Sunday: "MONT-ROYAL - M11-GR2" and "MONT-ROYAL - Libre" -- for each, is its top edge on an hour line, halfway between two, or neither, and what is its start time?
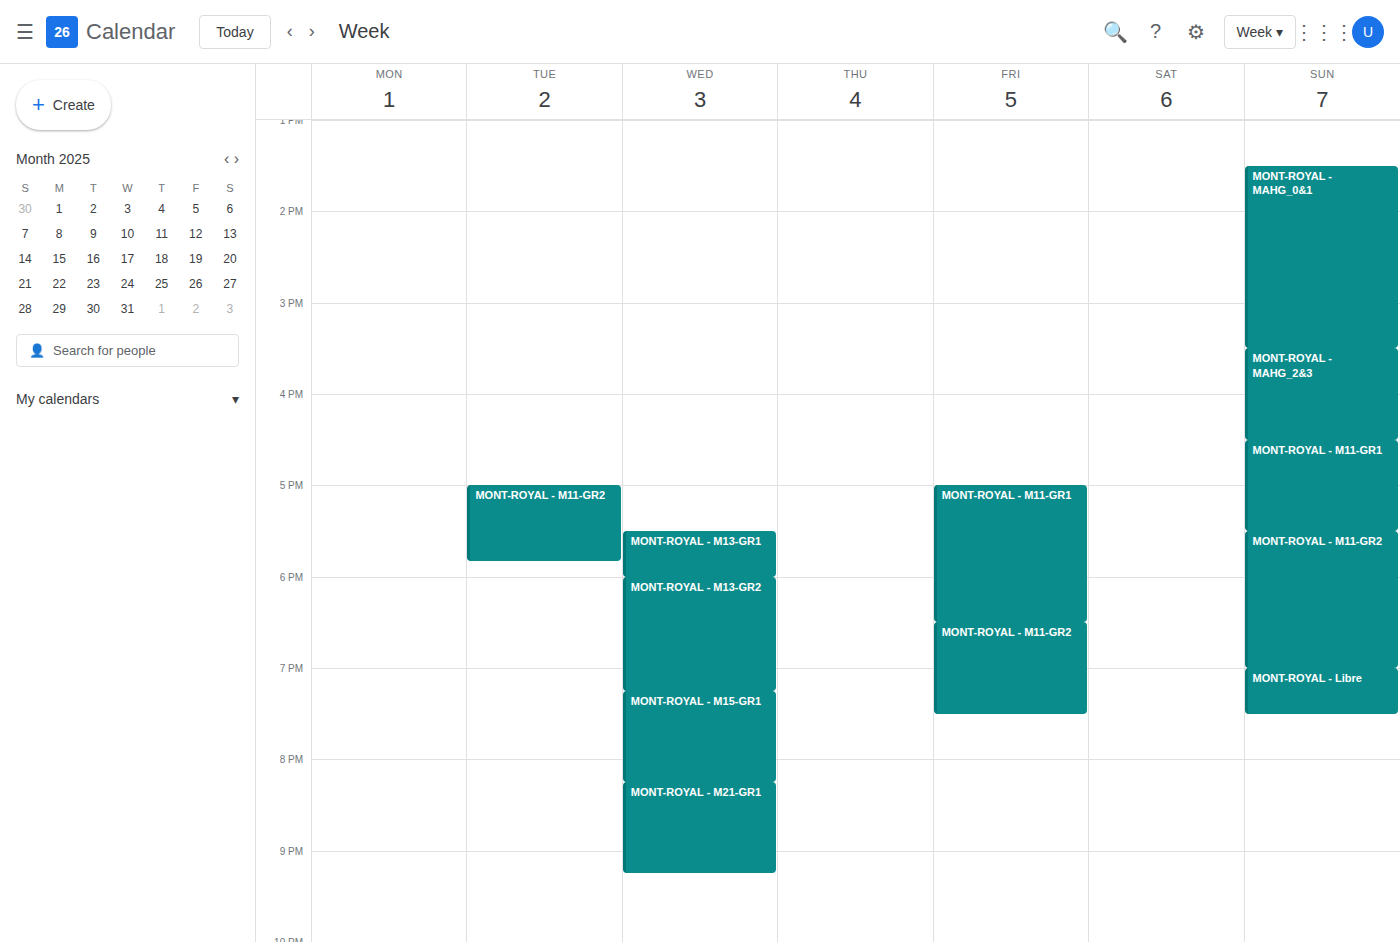
"MONT-ROYAL - M11-GR2": 5:30 PM, halfway between the 5 PM and 6 PM lines. "MONT-ROYAL - Libre": 7:00 PM, exactly on the 7 PM line.